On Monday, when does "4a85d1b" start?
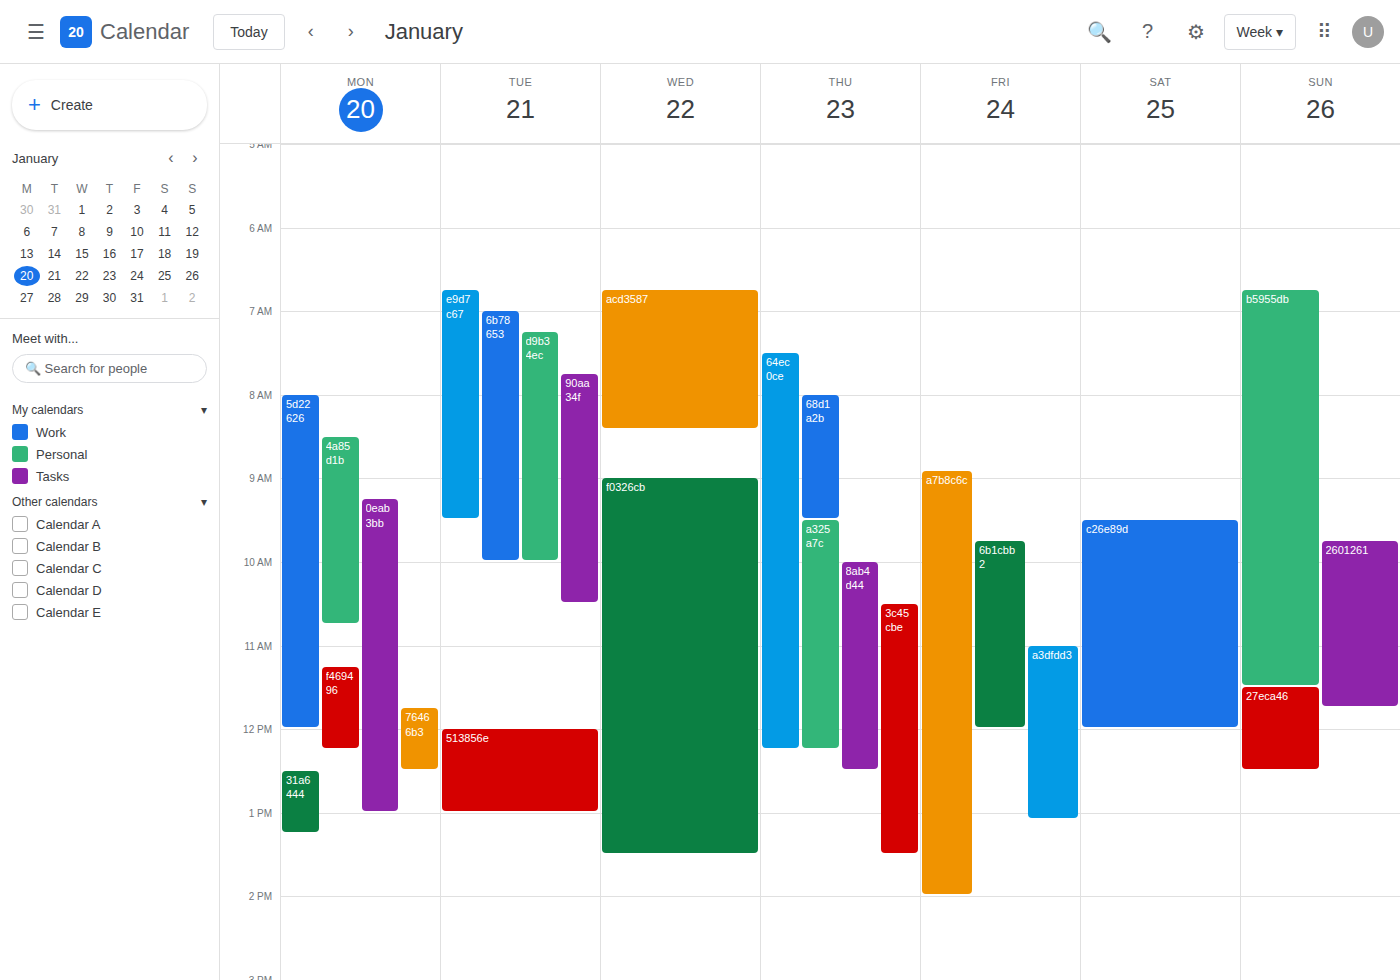
8:30 AM